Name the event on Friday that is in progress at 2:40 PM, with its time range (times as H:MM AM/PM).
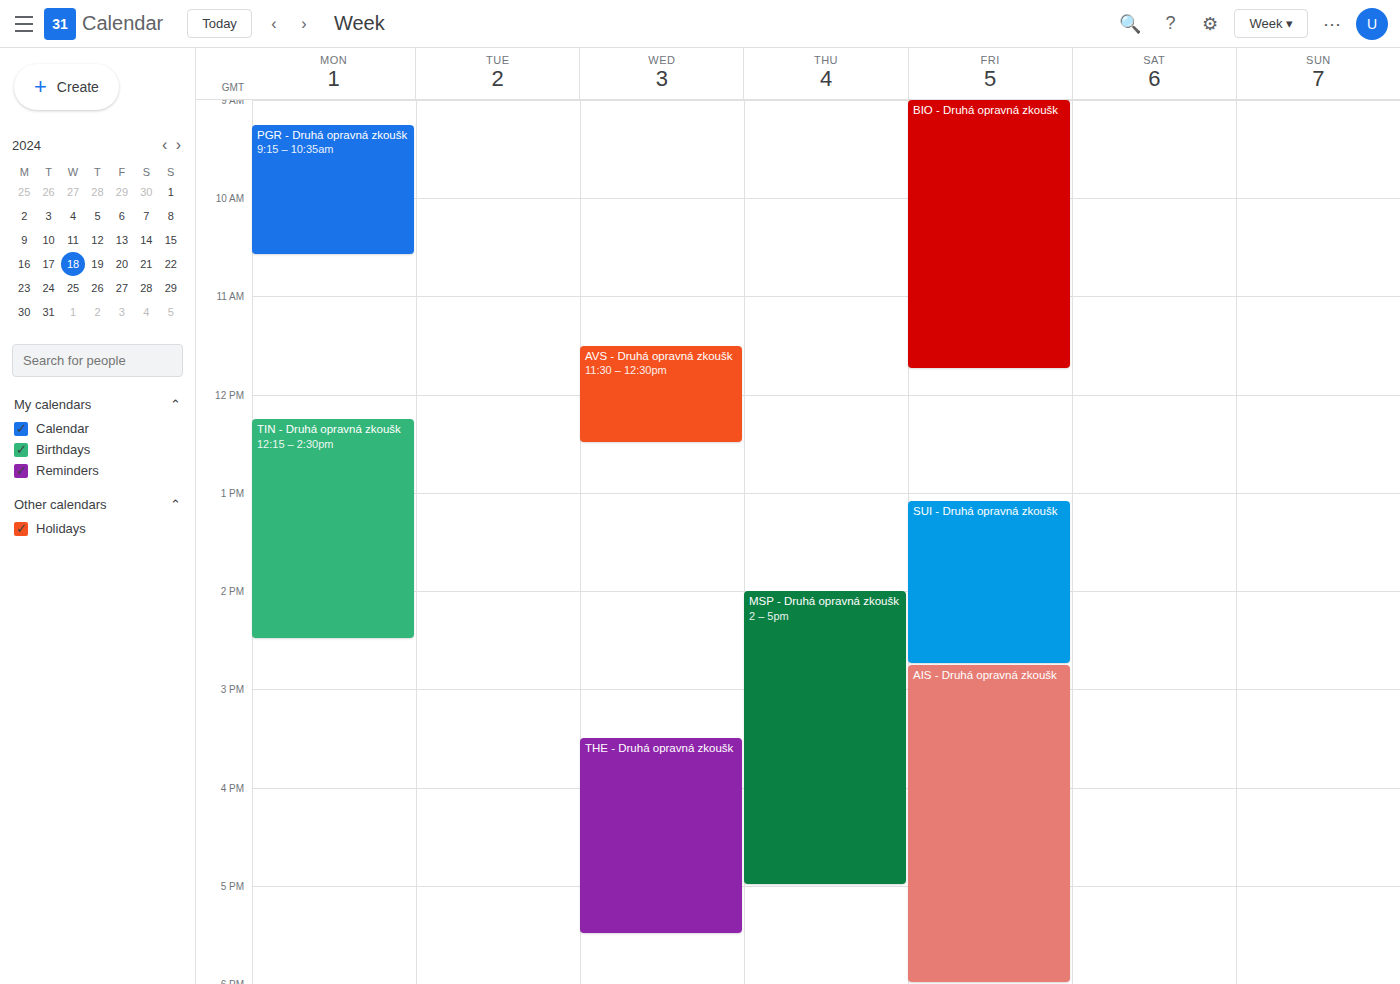
"SUI - Druhá opravná zkoušk", 1:05 PM to 2:45 PM